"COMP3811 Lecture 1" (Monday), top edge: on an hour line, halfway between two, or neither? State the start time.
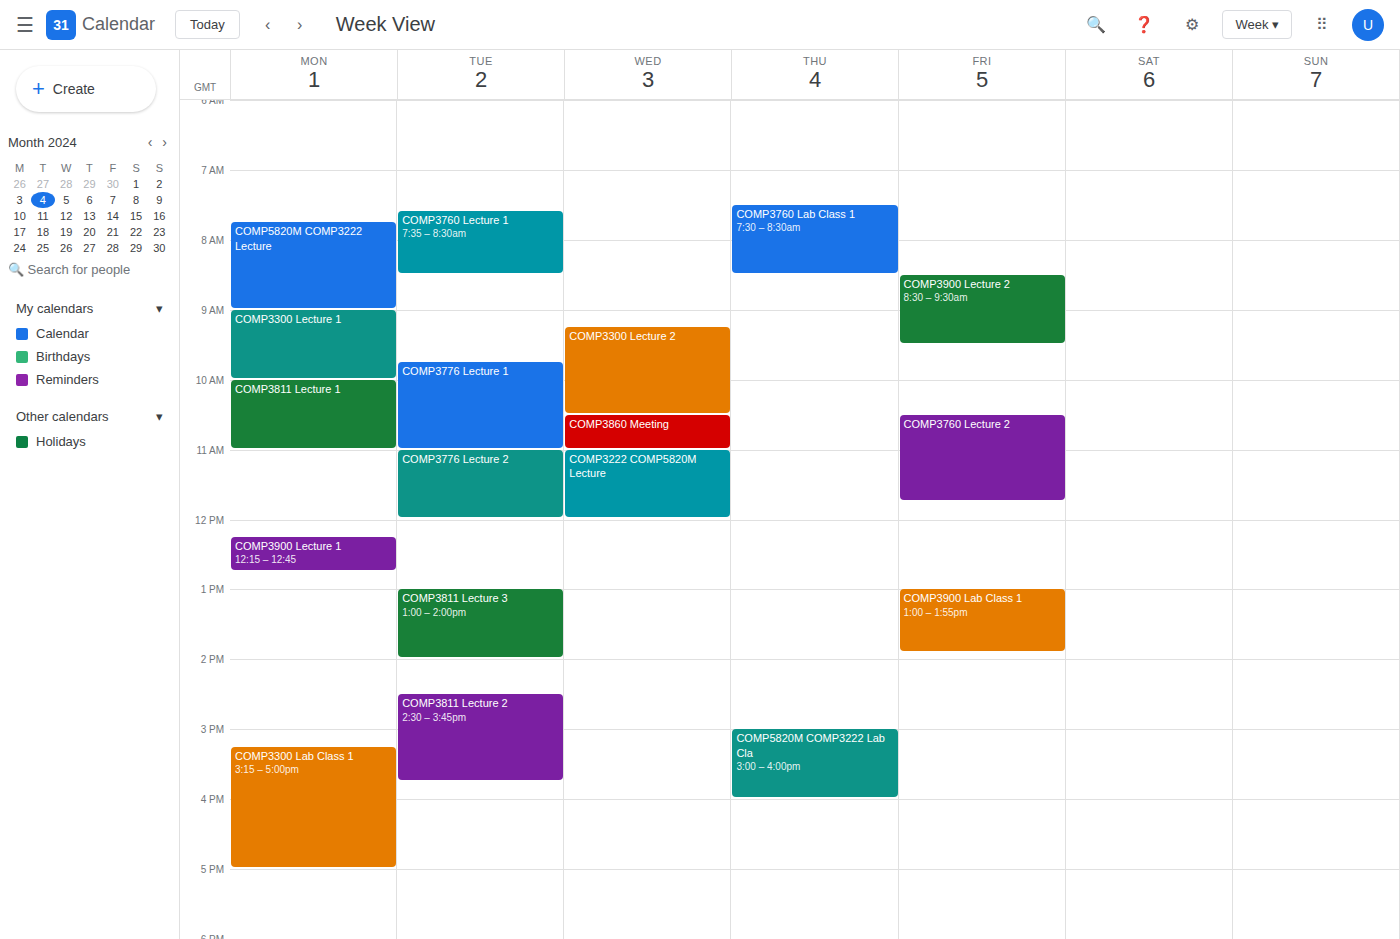
10:00 AM -- exactly on the 10 AM line.